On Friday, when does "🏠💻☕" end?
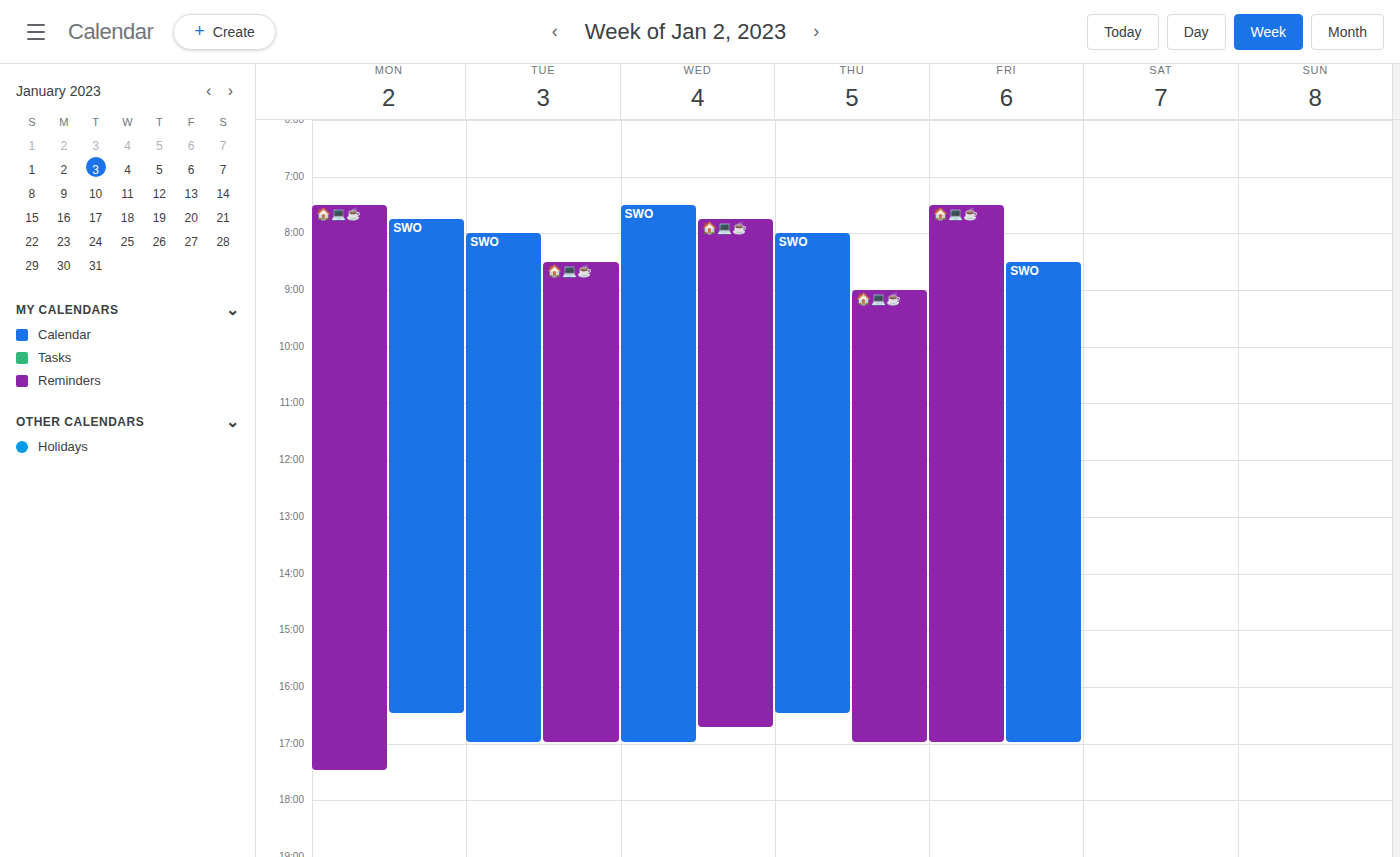
5:00 PM